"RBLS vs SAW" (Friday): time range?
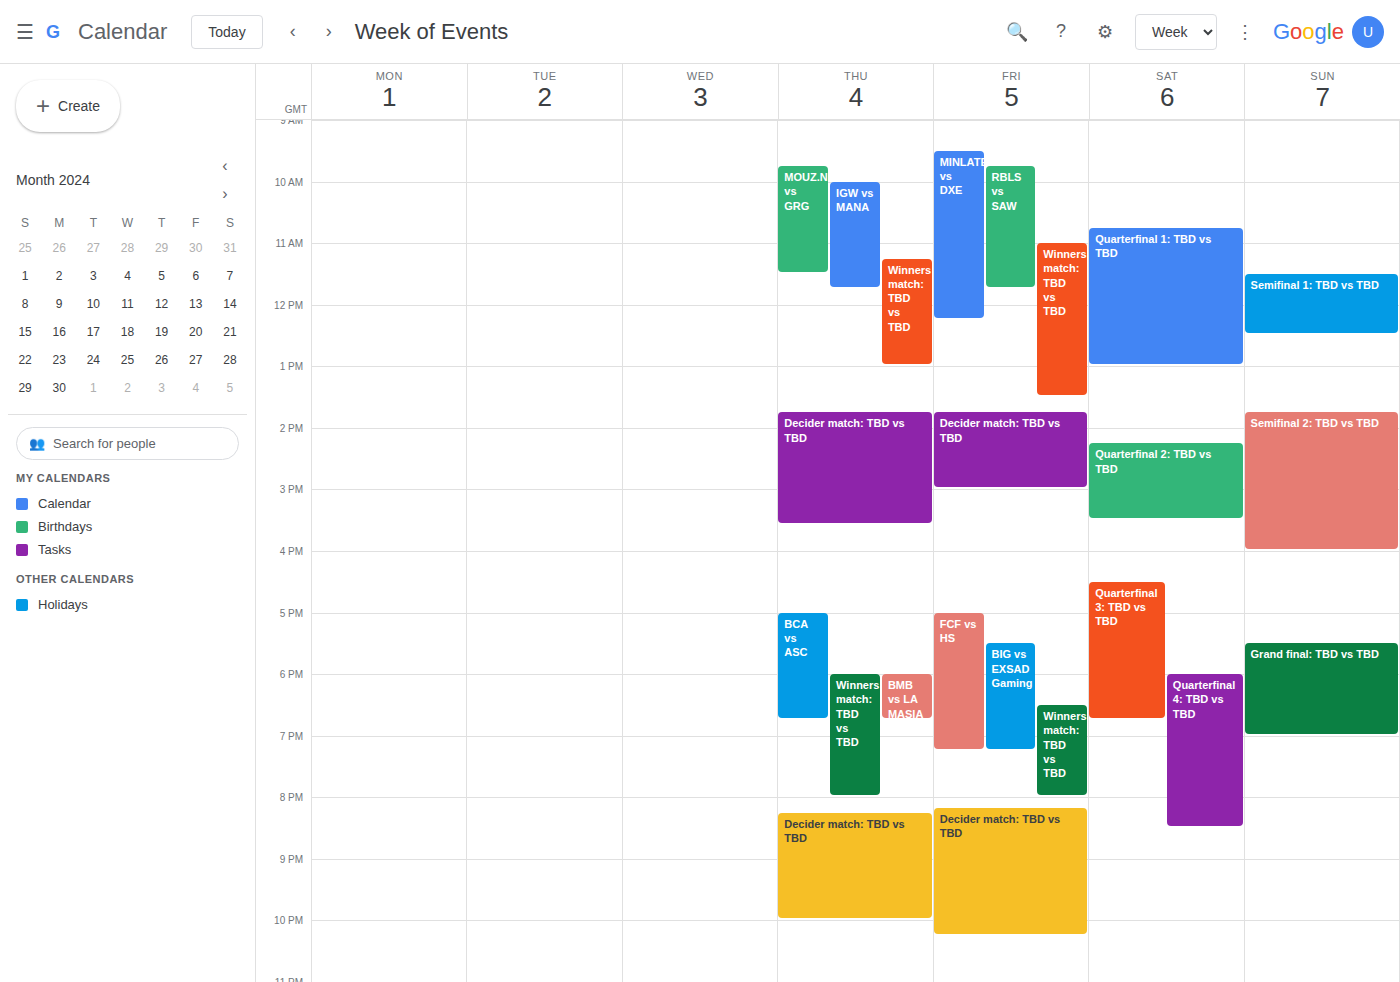
9:45 AM to 11:45 AM